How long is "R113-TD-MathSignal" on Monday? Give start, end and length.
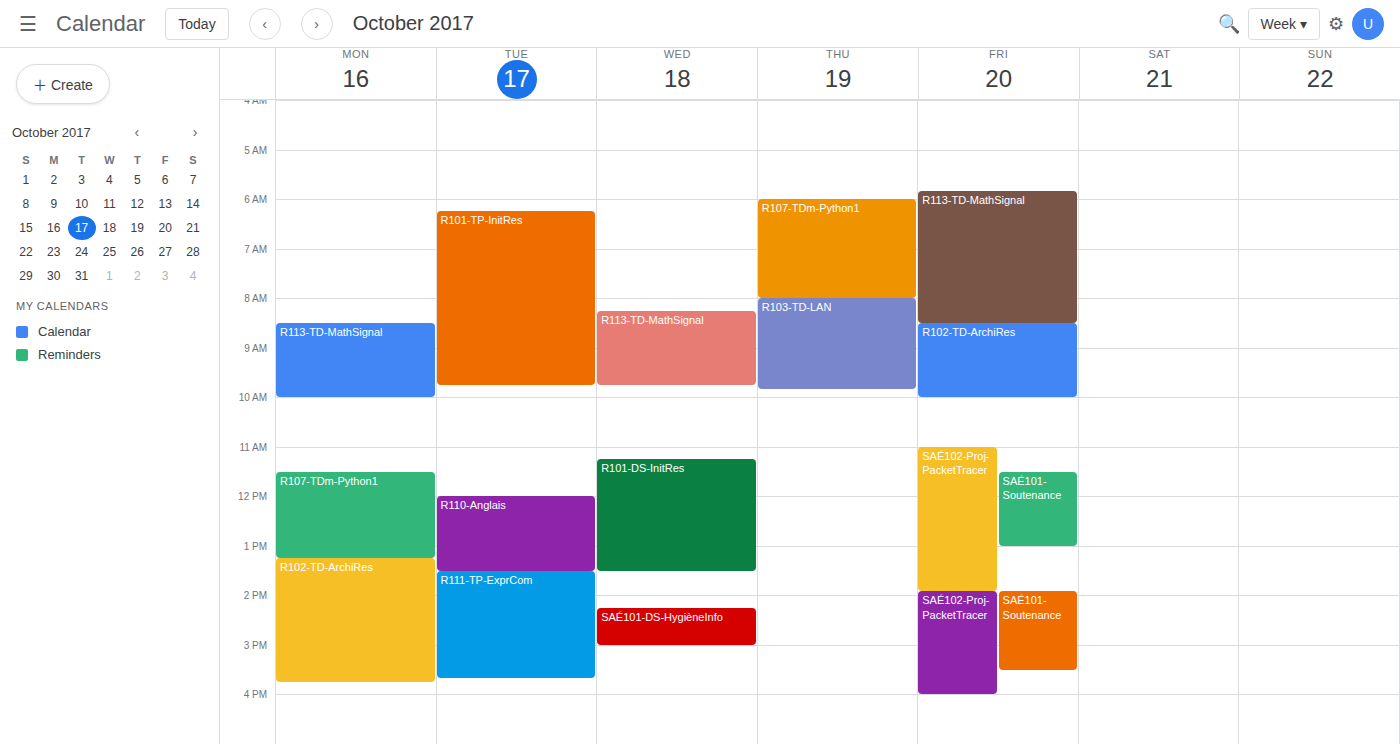
8:30 AM to 10:00 AM, 1 hour 30 minutes